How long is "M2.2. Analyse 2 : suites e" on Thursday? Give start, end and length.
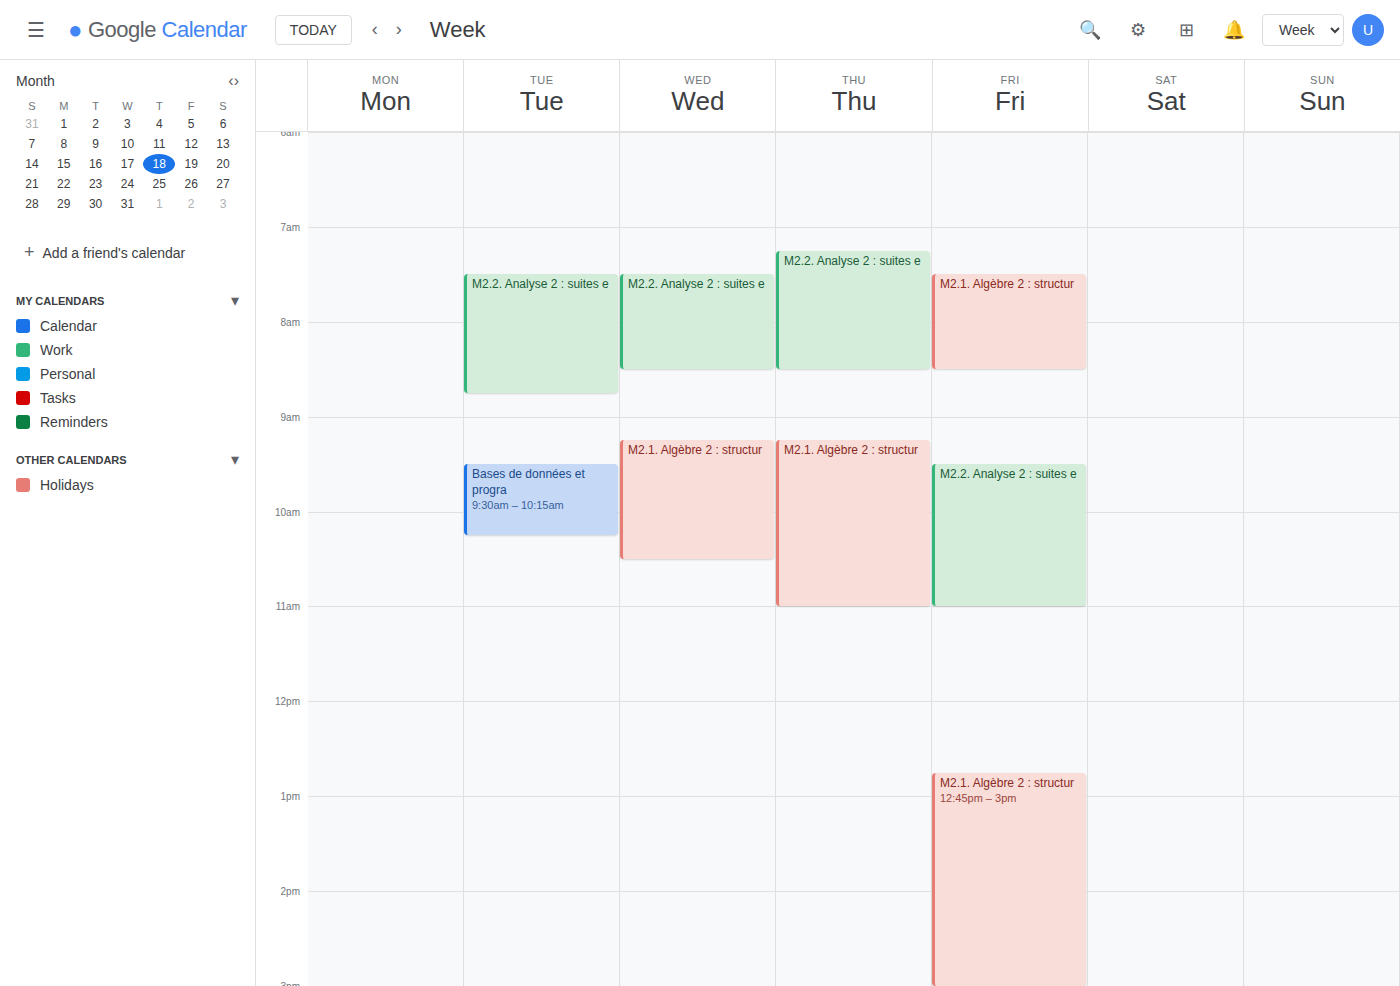
7:15 AM to 8:30 AM, 1 hour 15 minutes